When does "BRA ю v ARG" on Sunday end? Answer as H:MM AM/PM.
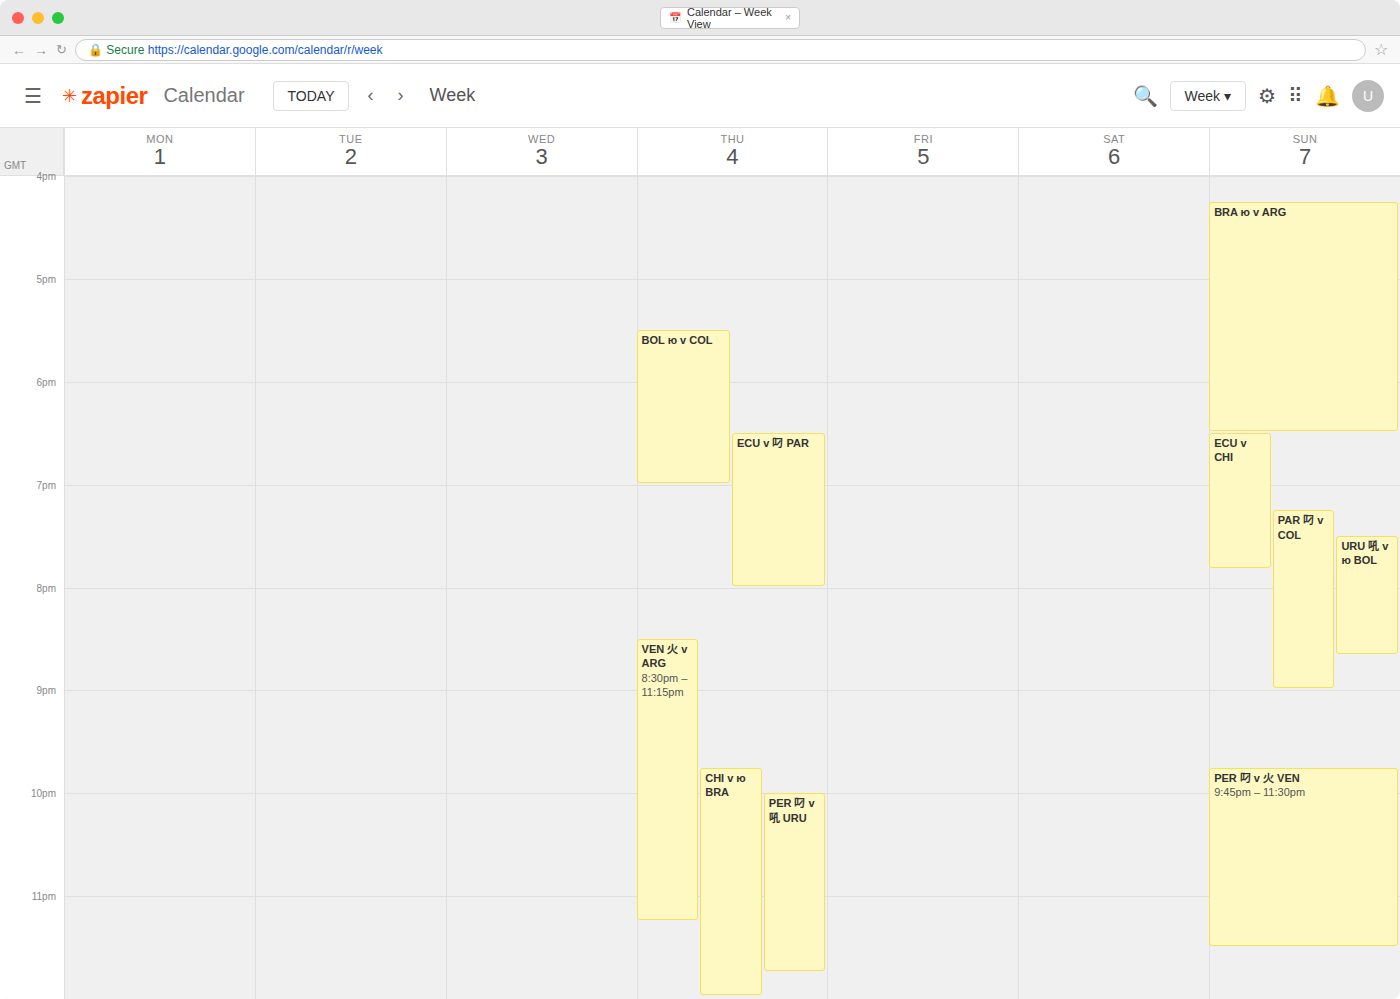
6:30 PM